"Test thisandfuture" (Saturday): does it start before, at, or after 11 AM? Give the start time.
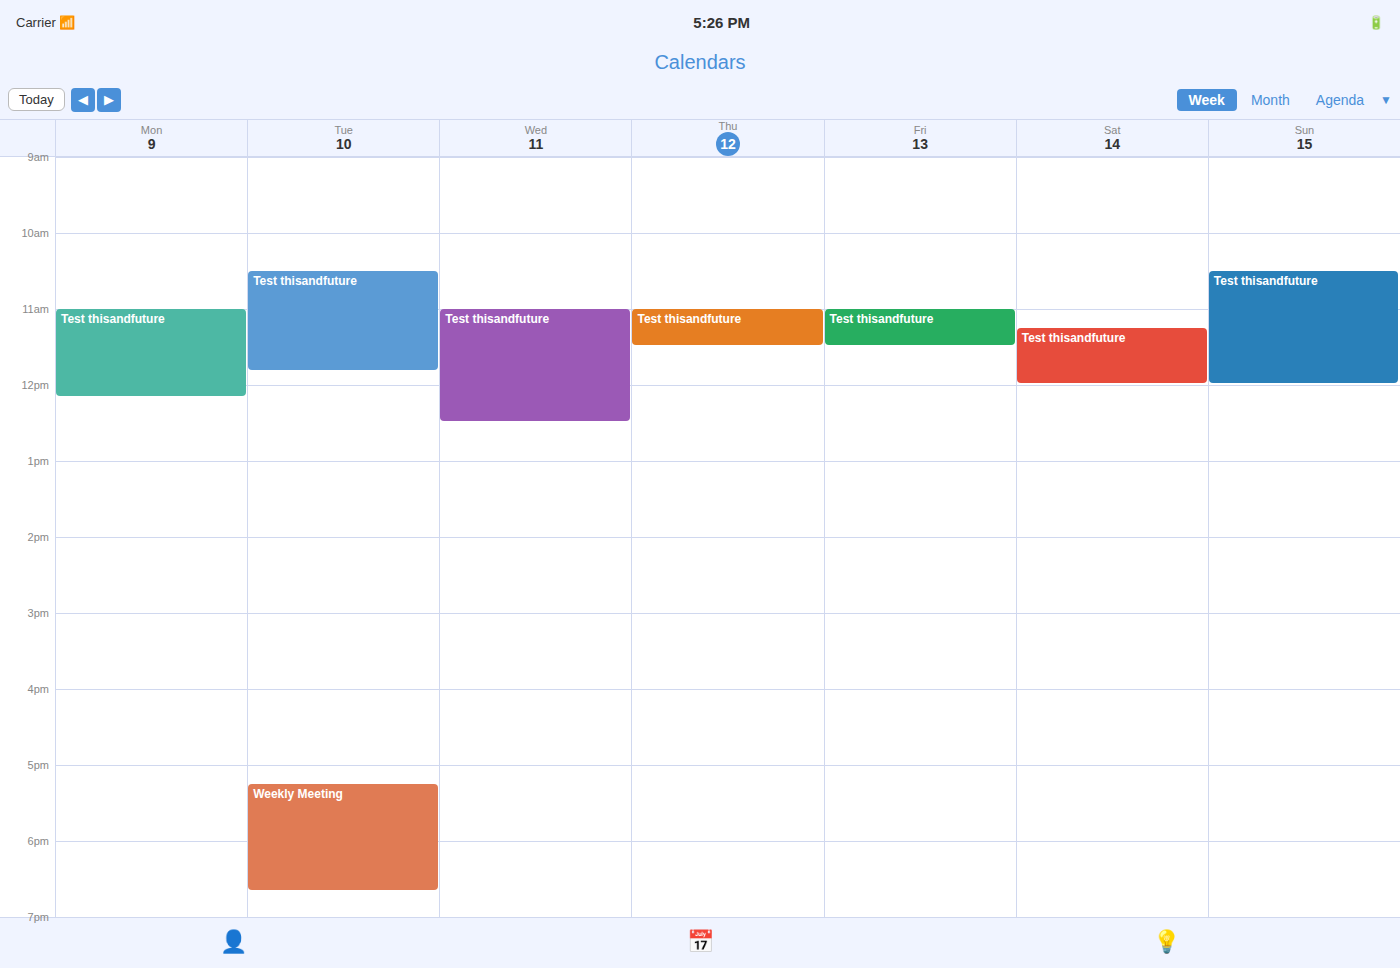
11:15 AM -- after 11 AM, 15 minutes below the 11 AM line.